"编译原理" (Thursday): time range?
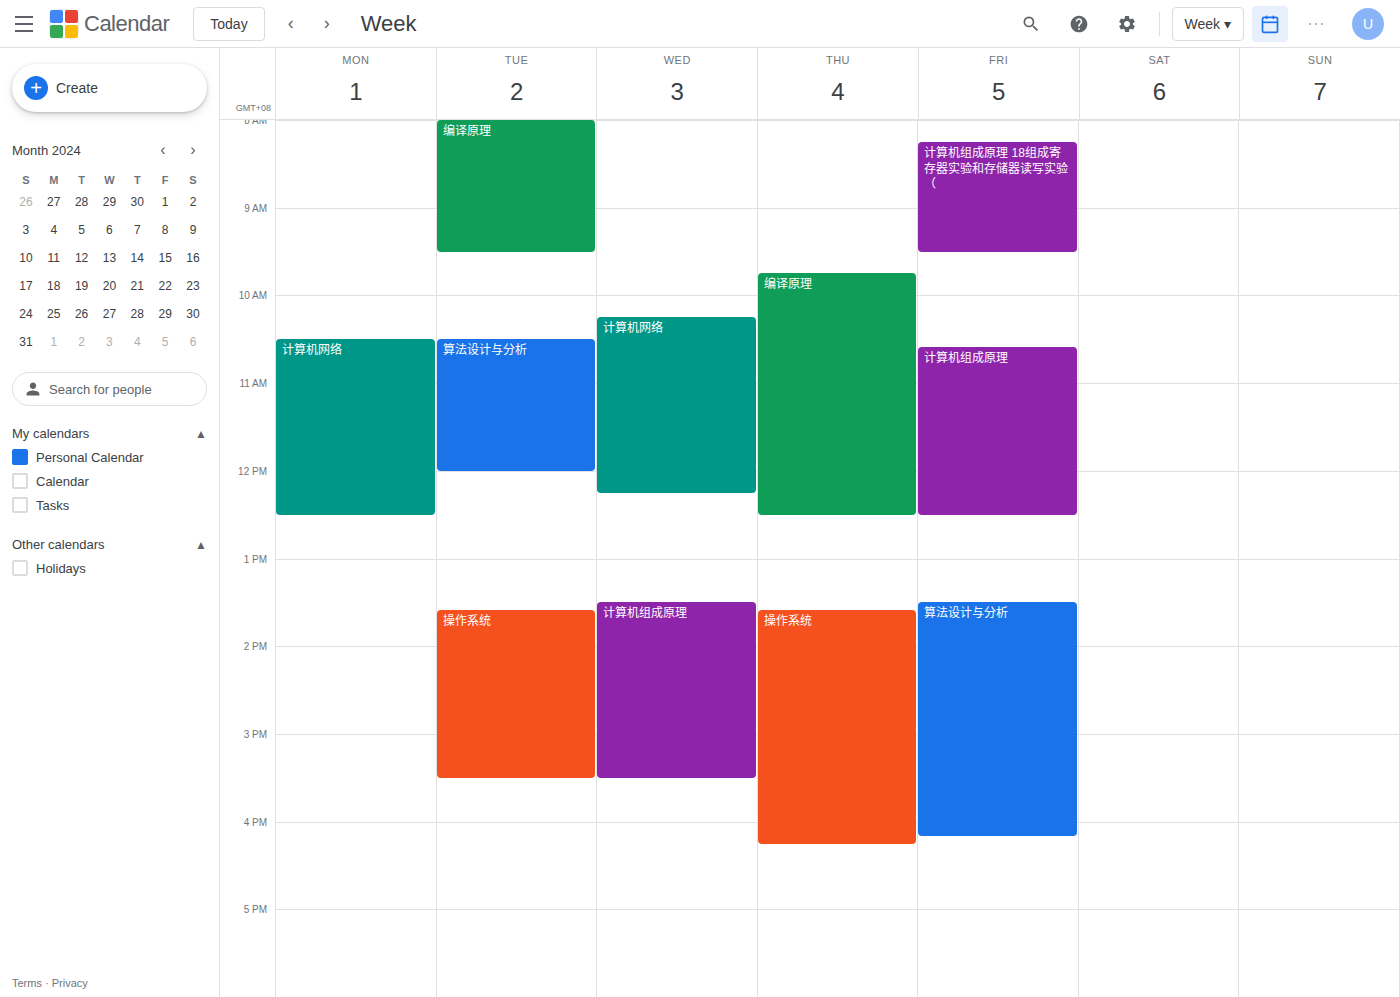
9:45 AM to 12:30 PM